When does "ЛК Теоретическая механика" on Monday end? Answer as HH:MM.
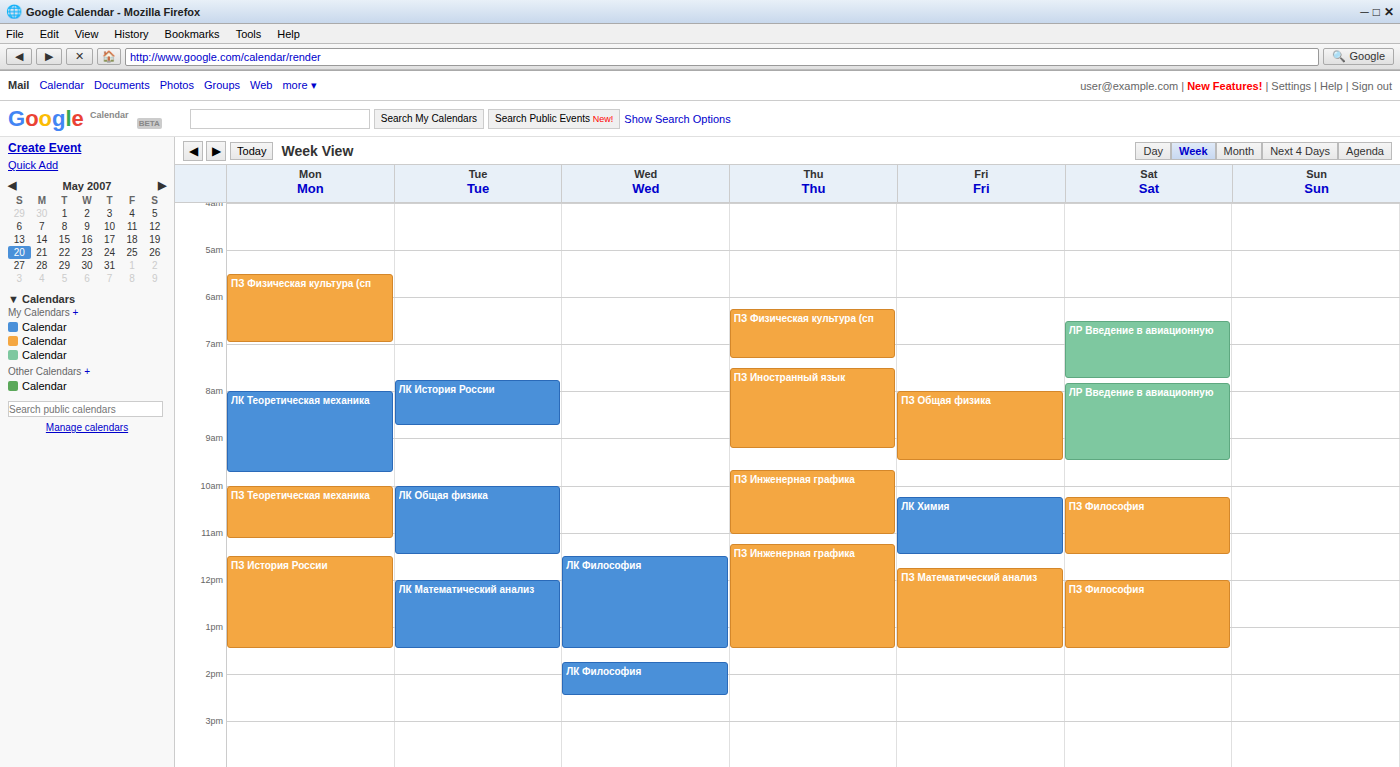
09:45